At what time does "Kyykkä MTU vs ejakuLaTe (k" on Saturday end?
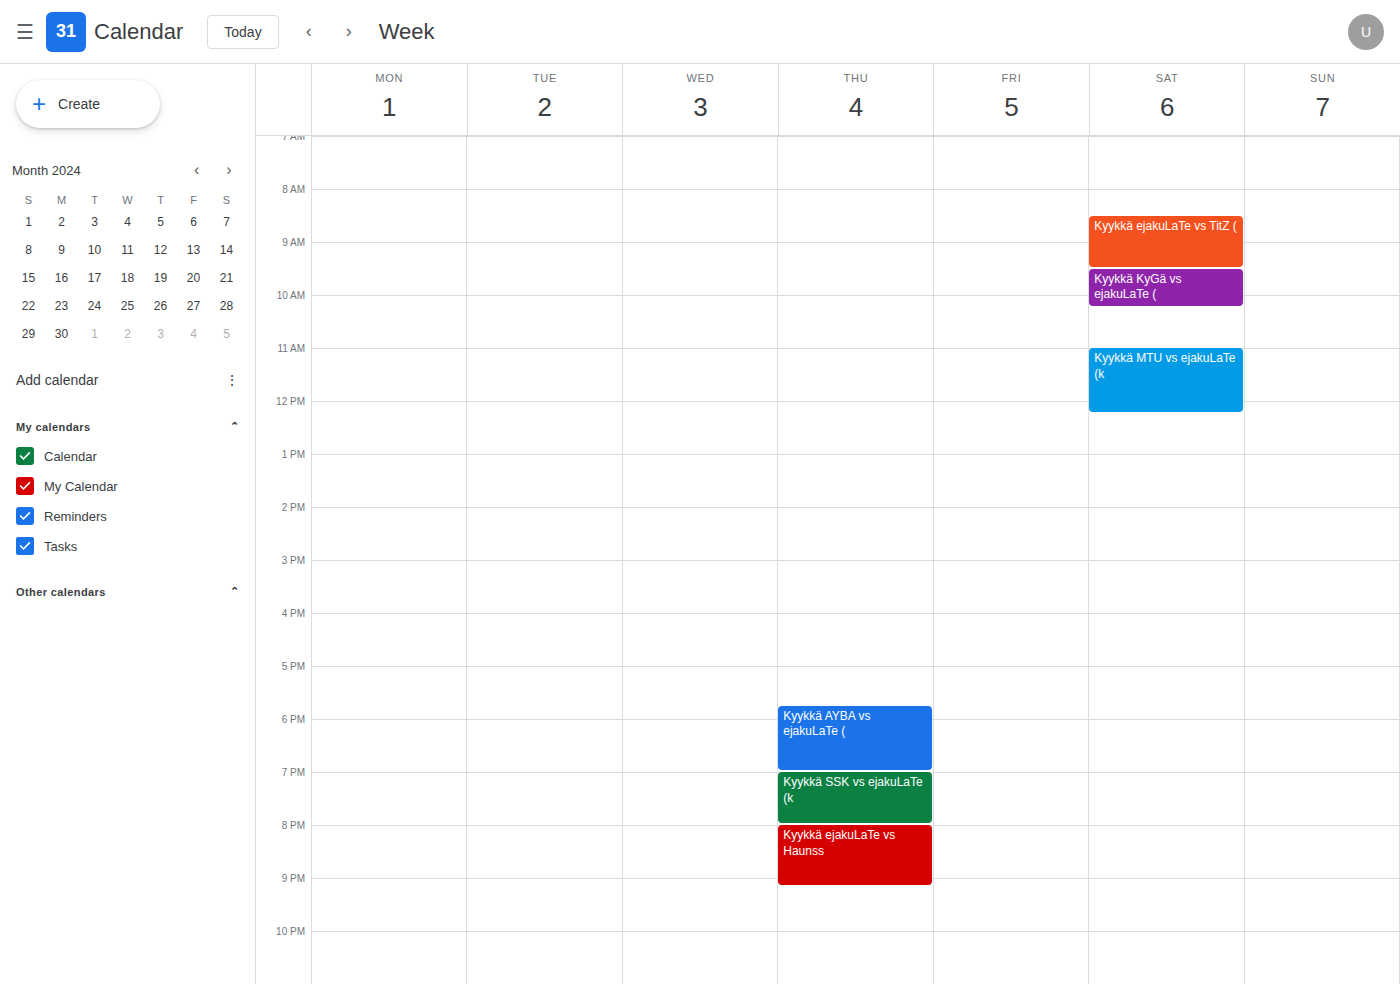
12:15 PM